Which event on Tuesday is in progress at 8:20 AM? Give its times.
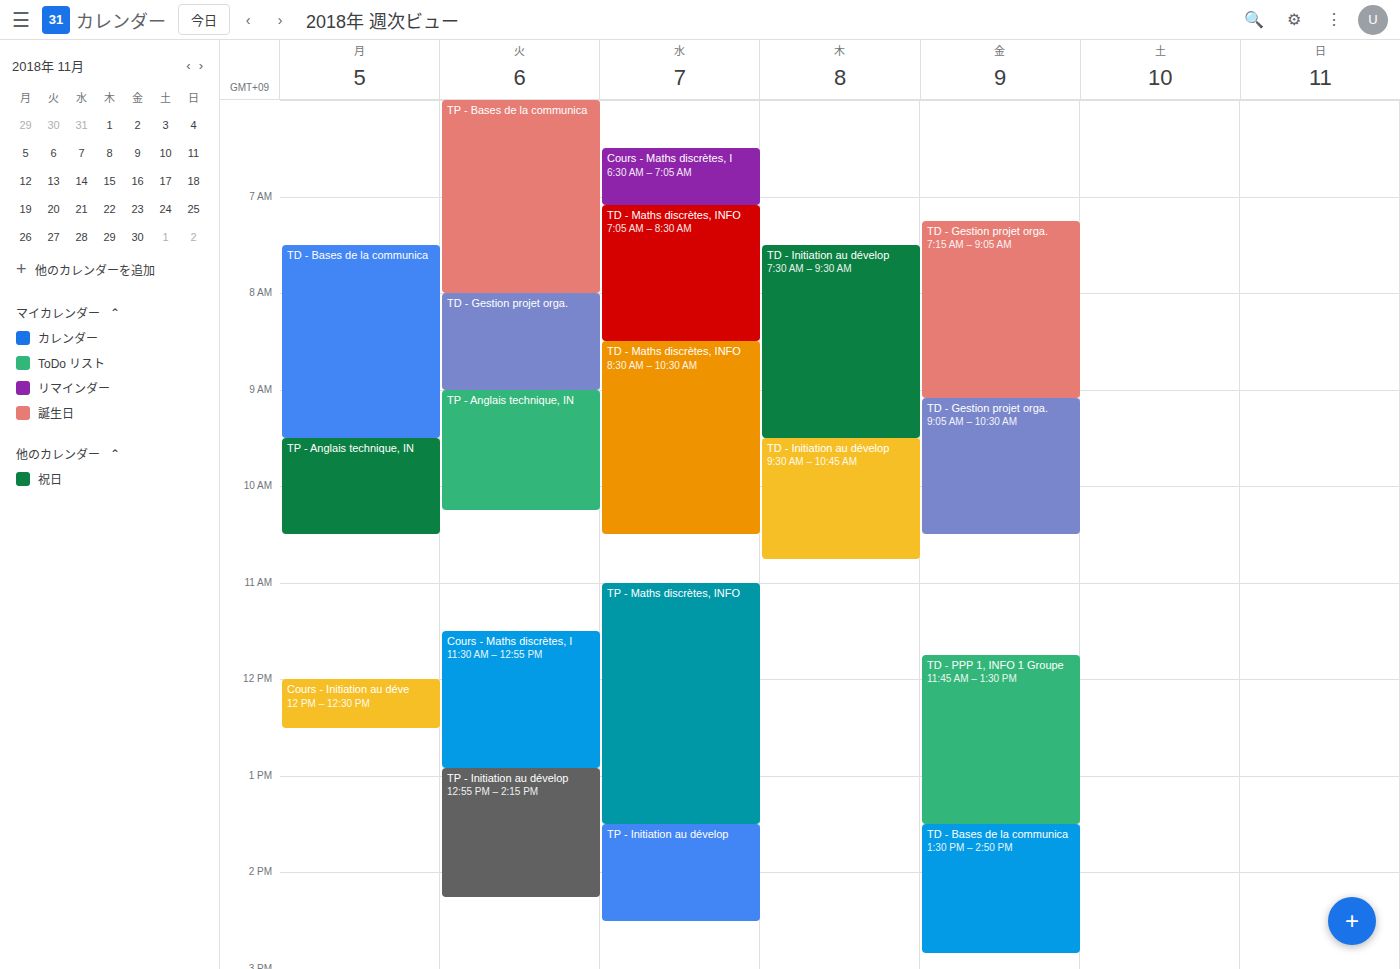
"TD - Gestion projet orga.", 8:00 AM to 9:00 AM